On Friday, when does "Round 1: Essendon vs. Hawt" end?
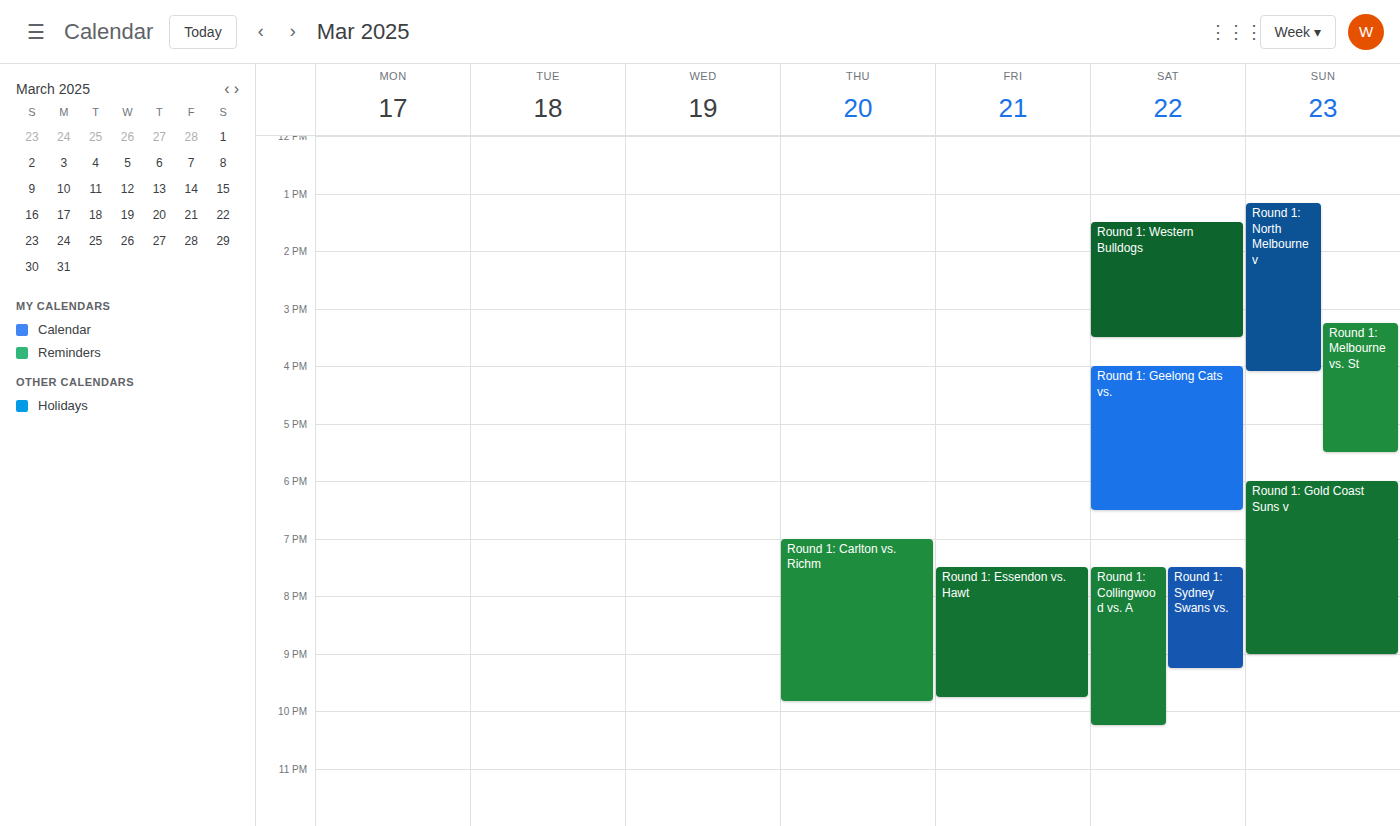
9:45 PM